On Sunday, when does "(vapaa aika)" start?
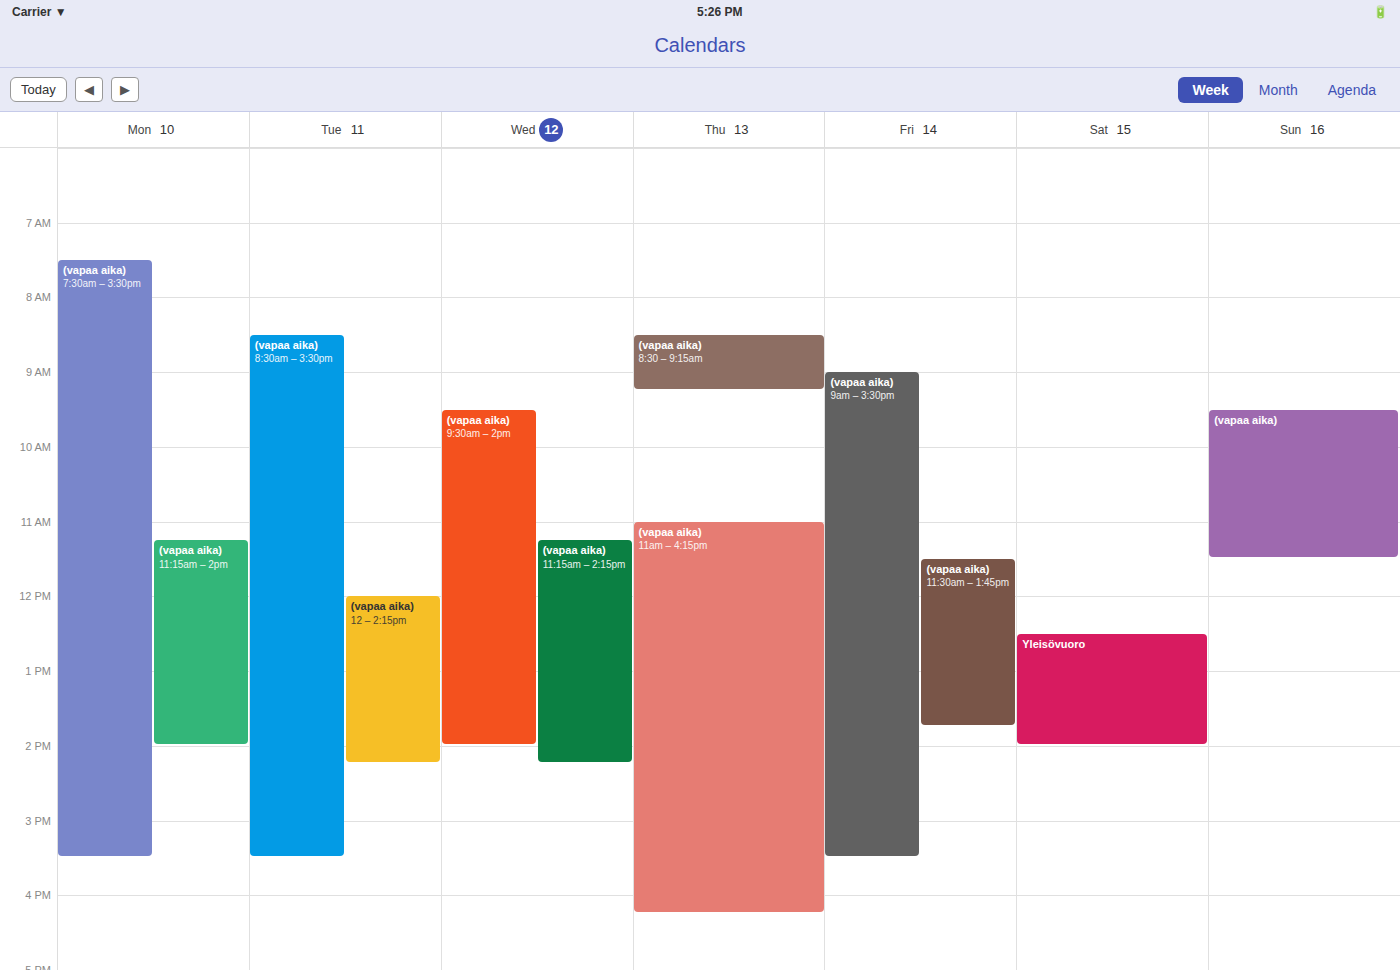
9:30 AM